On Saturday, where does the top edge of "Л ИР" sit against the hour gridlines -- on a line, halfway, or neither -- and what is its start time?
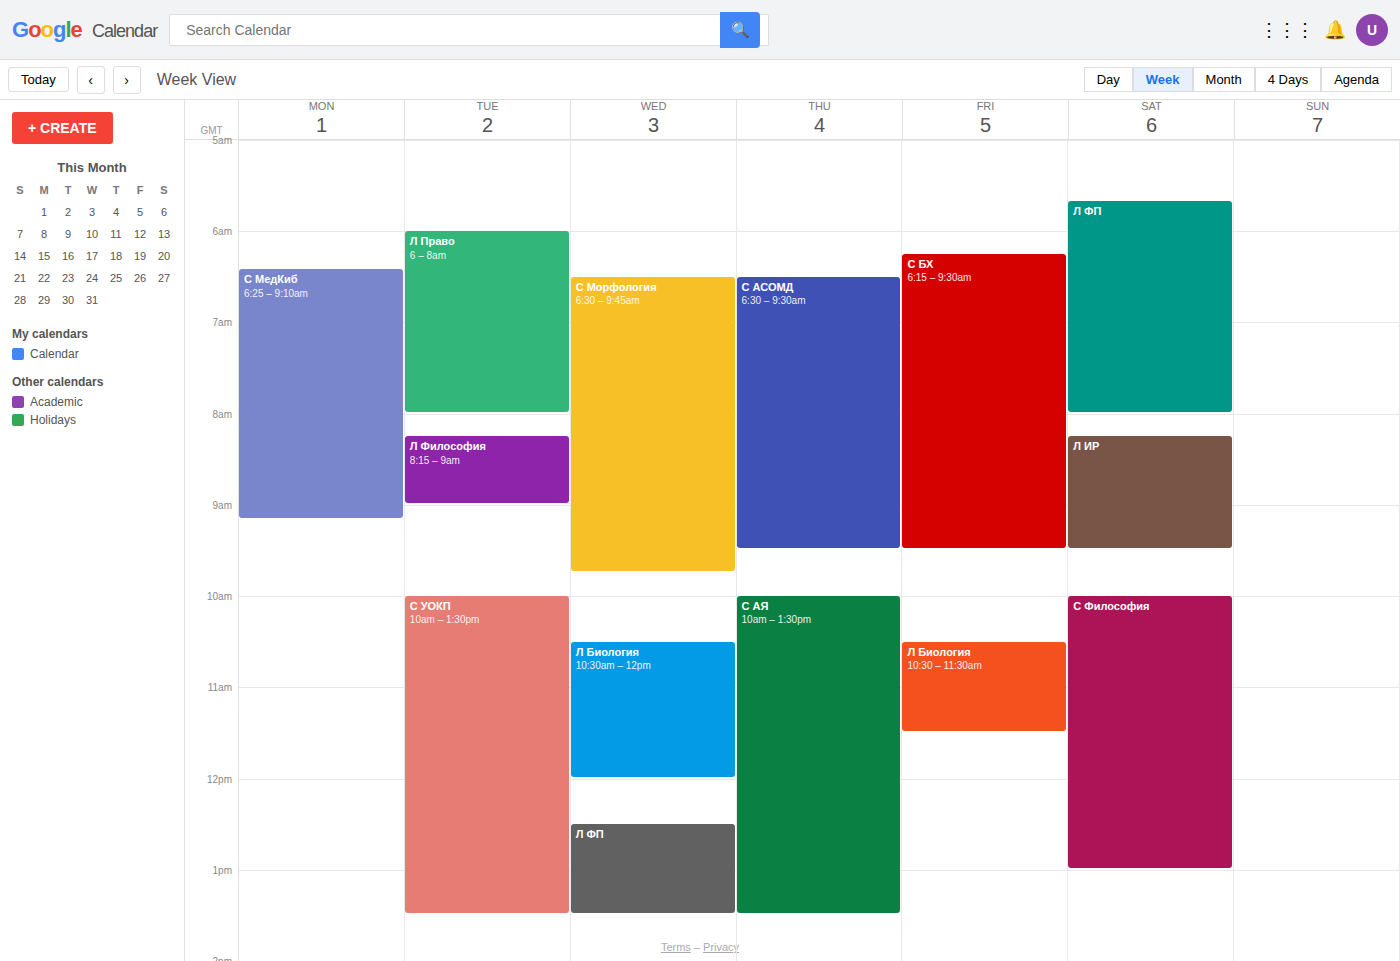
8:15 AM -- neither: a quarter of the way from the 8 AM line to the 9 AM line.